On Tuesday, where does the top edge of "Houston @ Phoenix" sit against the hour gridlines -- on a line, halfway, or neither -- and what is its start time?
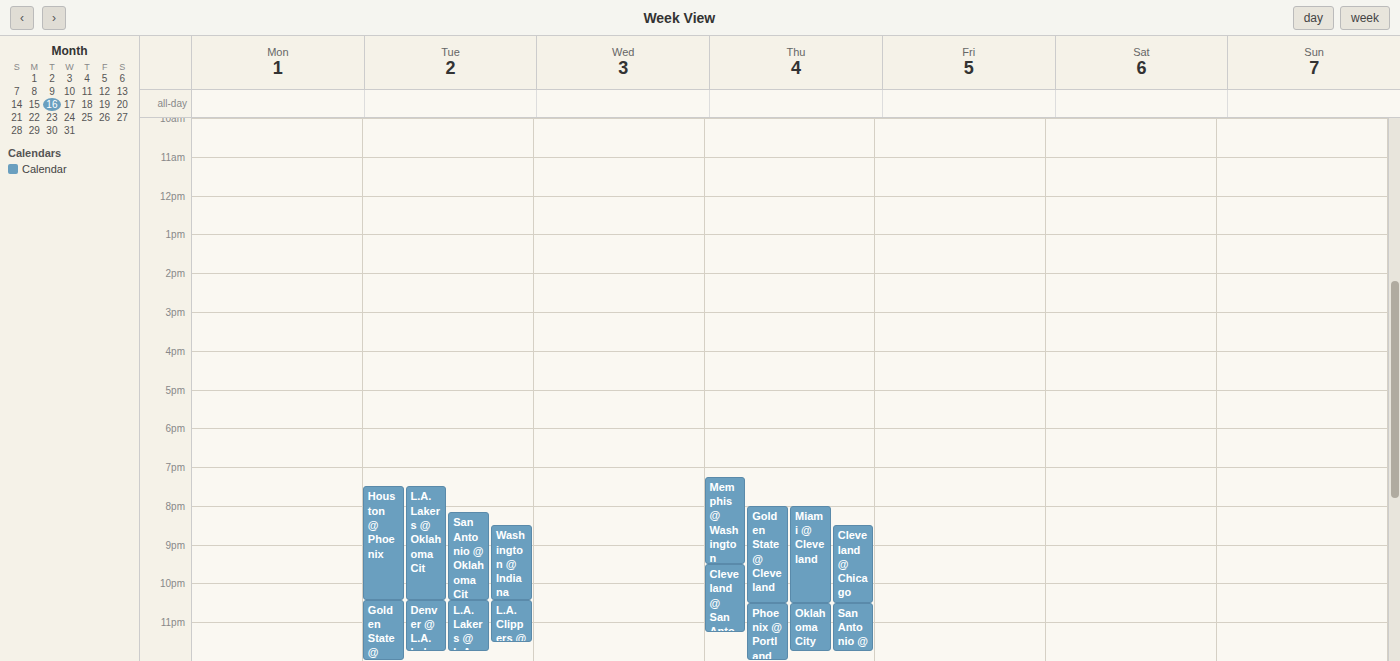
7:30 PM -- halfway between the 7 PM and 8 PM lines.